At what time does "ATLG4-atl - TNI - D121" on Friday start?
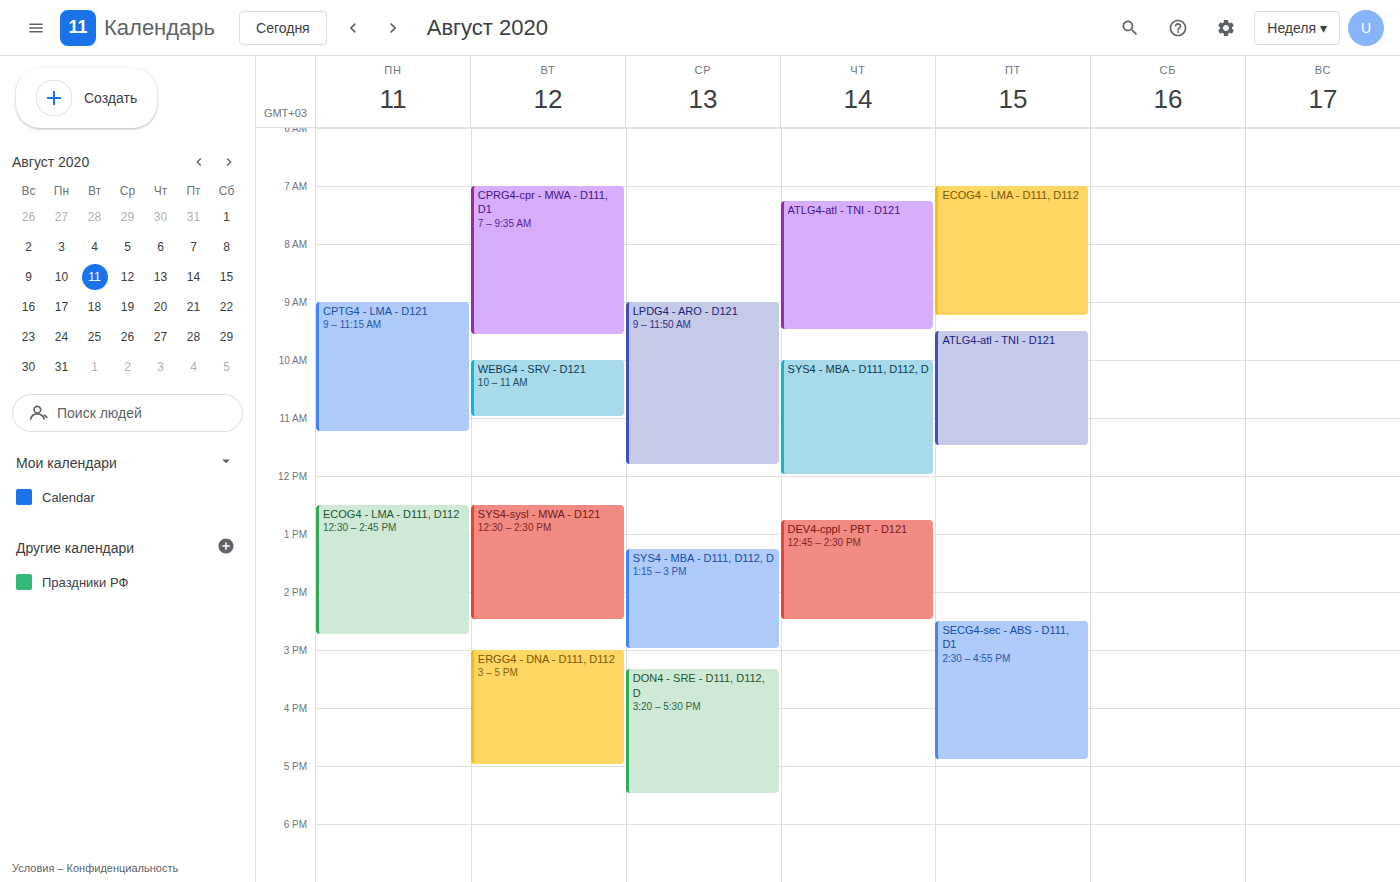
9:30 AM